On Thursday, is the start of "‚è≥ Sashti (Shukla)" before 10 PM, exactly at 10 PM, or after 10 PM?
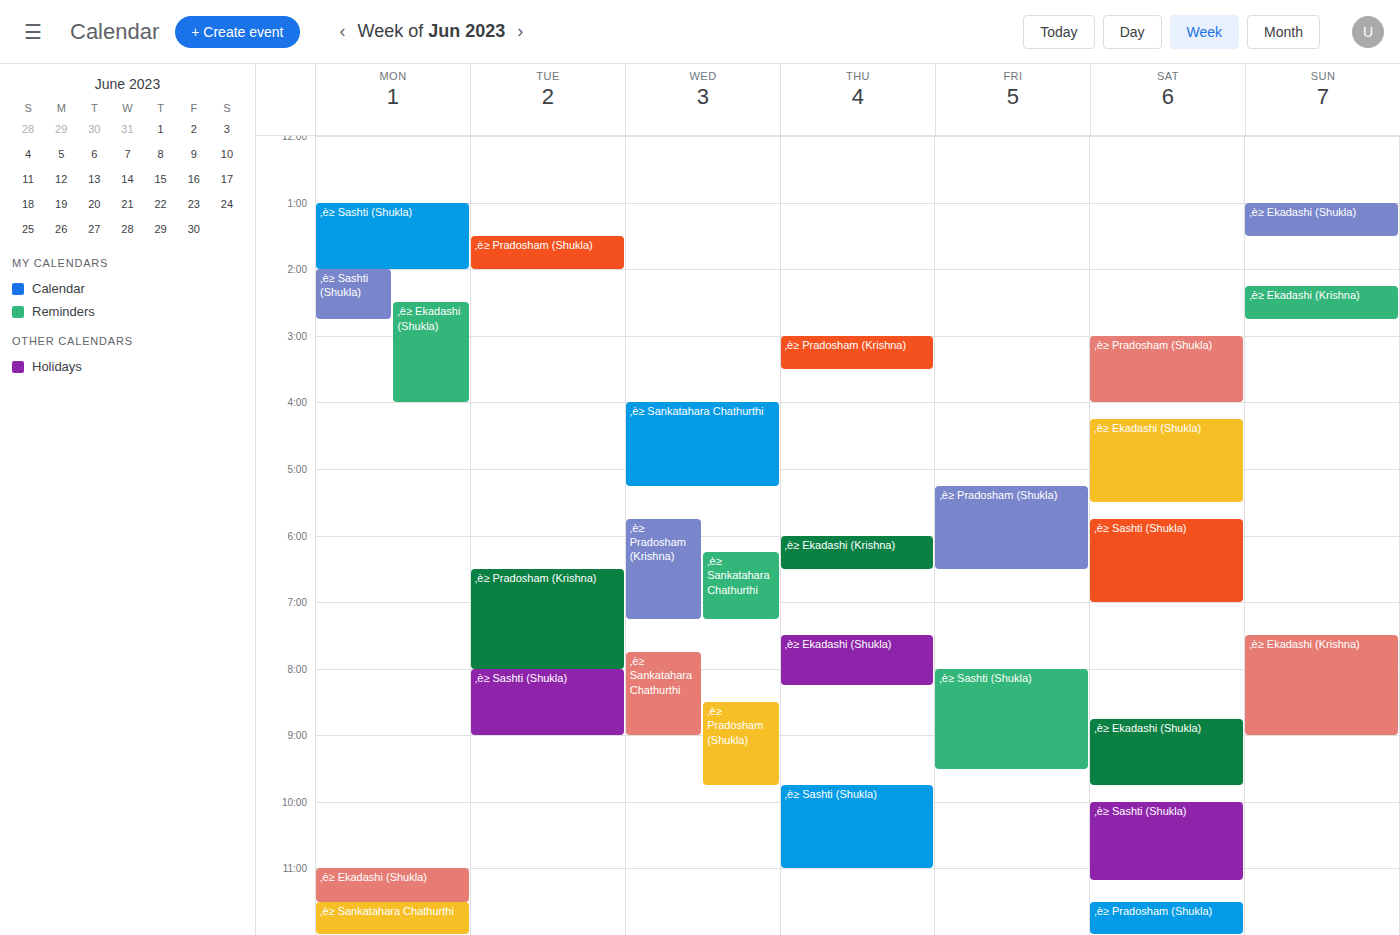
9:45 PM -- before 10 PM, 15 minutes above the 10 PM line.